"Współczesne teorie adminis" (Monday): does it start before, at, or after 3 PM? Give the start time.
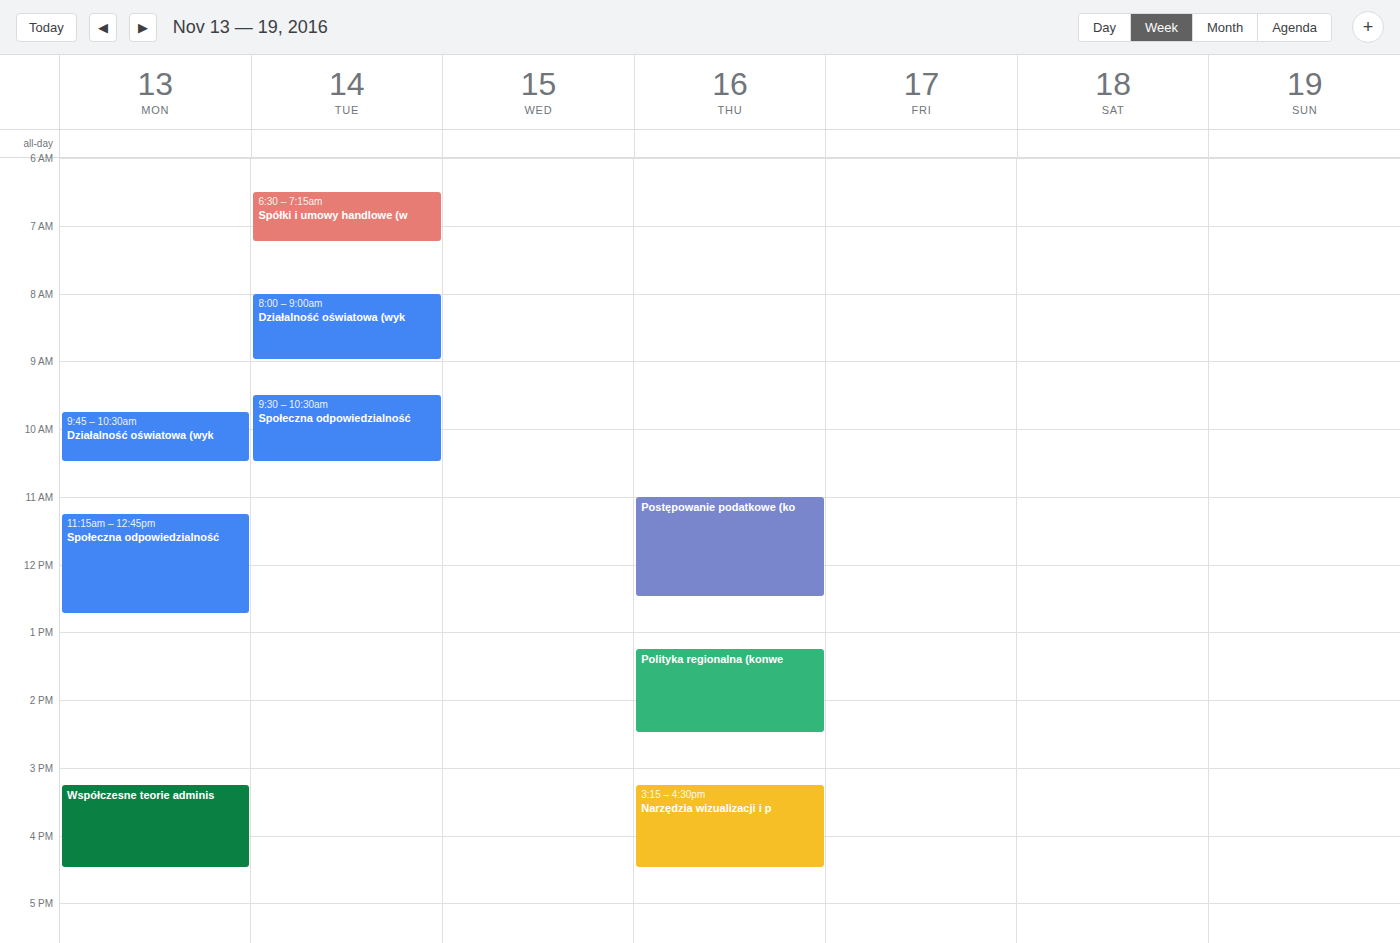
3:15 PM -- after 3 PM, 15 minutes below the 3 PM line.